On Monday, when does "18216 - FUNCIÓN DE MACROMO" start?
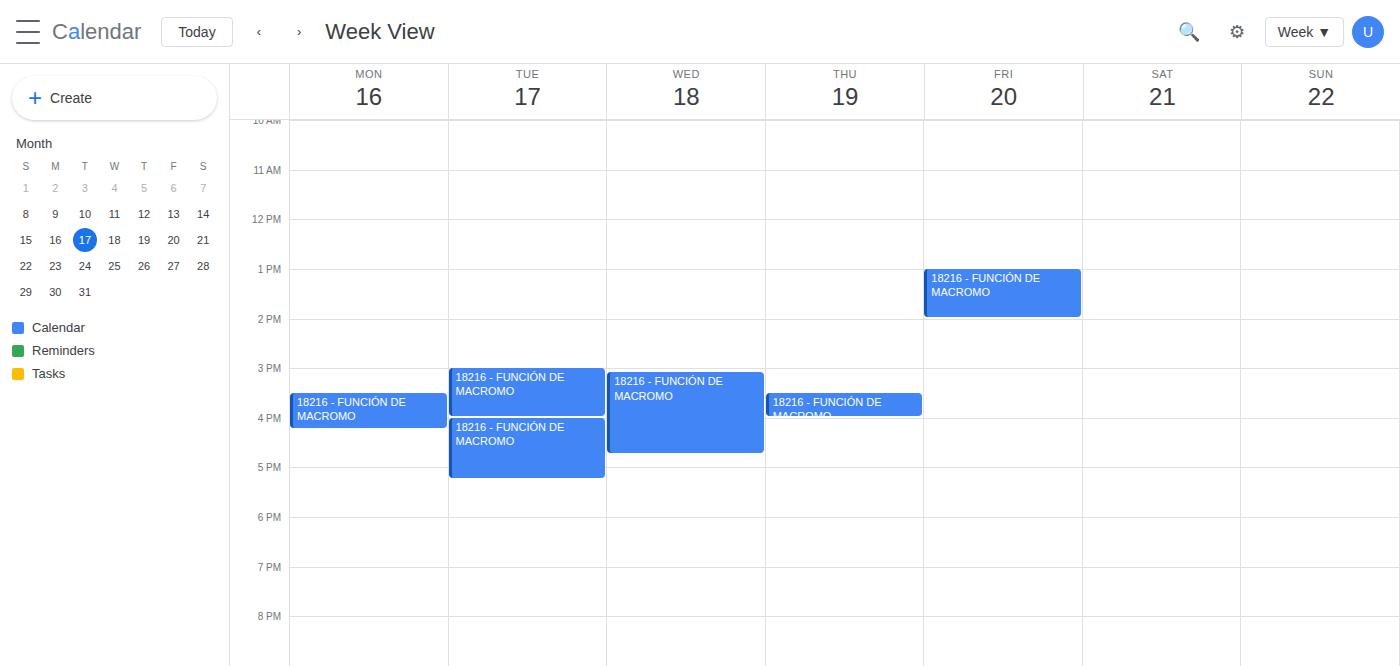
3:30 PM